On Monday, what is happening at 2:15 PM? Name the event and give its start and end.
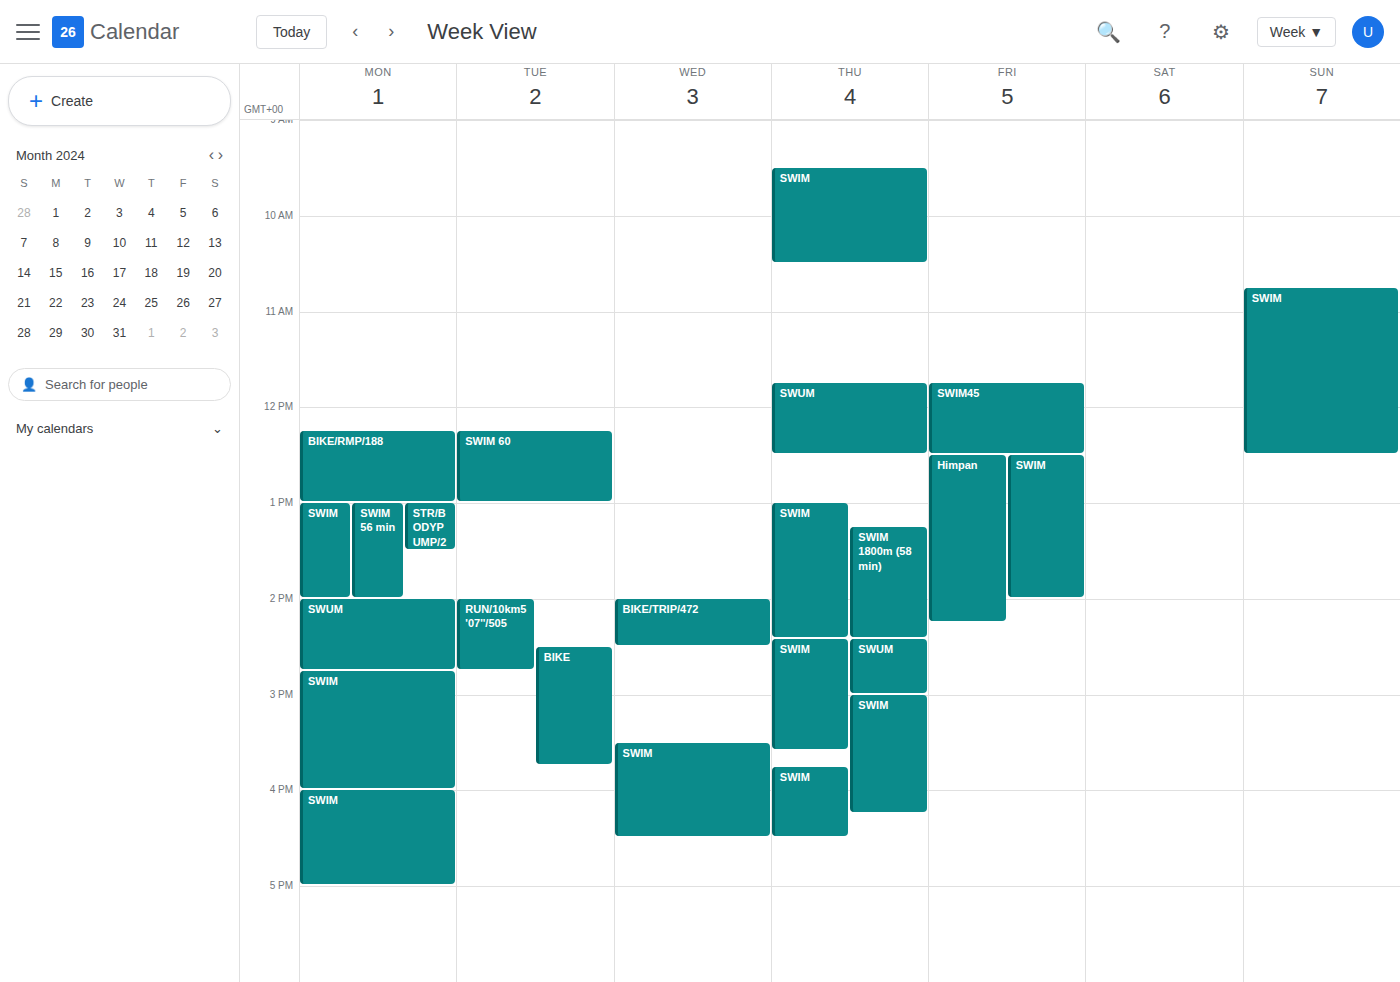
"SWUM", 2:00 PM to 2:45 PM